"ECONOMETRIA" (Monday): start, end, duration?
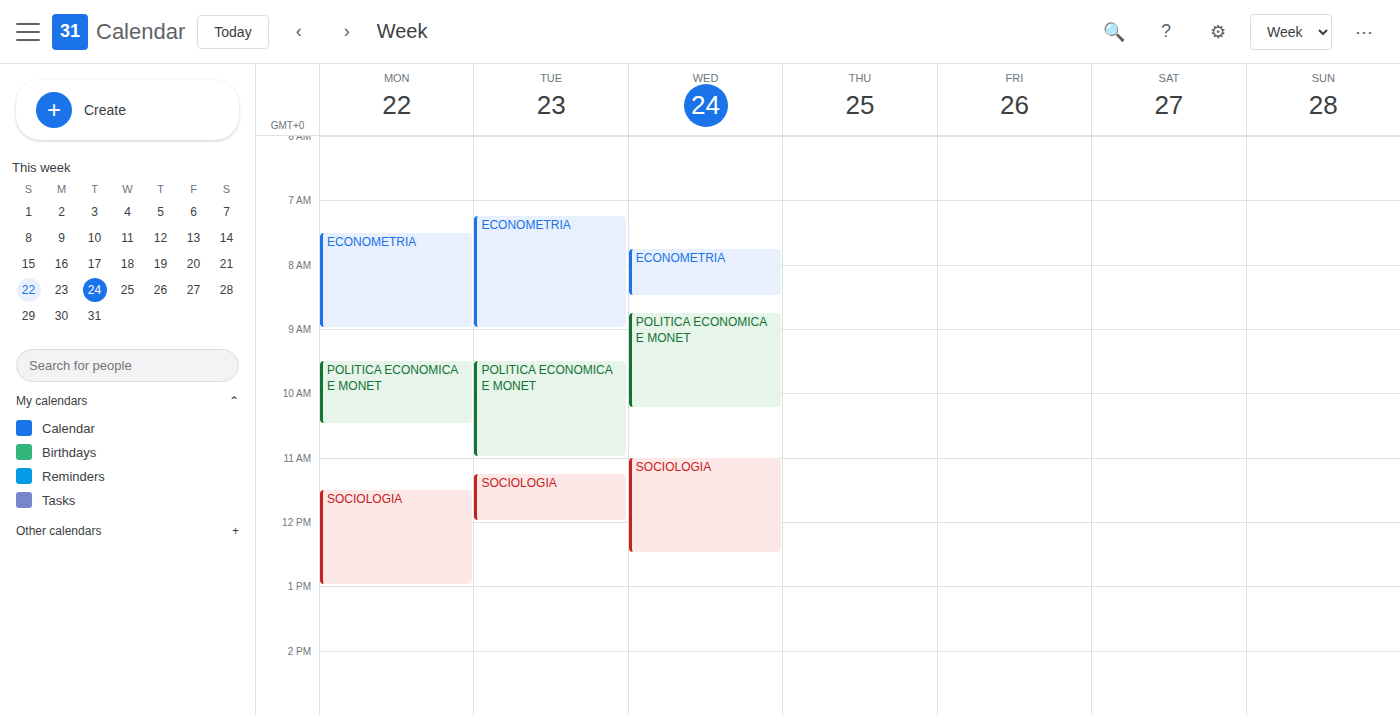
7:30 AM to 9:00 AM, 1 hour 30 minutes